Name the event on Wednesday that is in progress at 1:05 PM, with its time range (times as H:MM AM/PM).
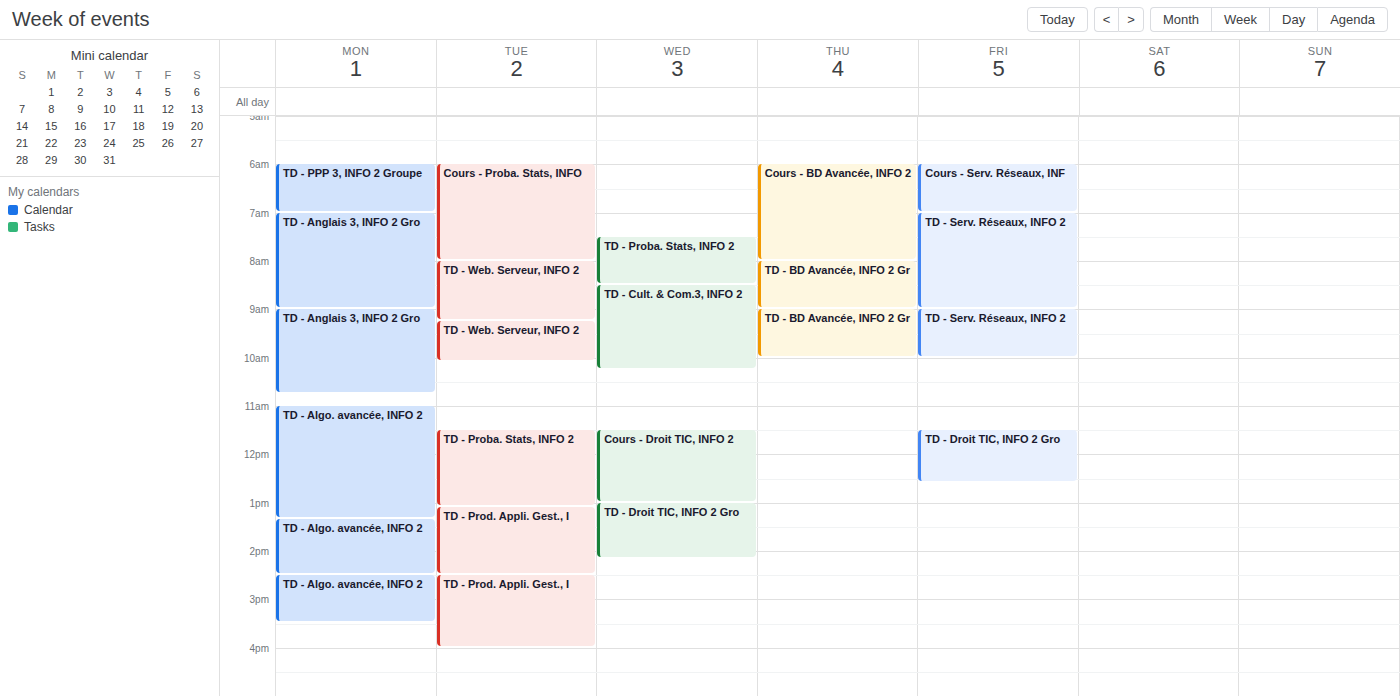
"TD - Droit TIC, INFO 2 Gro", 1:00 PM to 2:10 PM